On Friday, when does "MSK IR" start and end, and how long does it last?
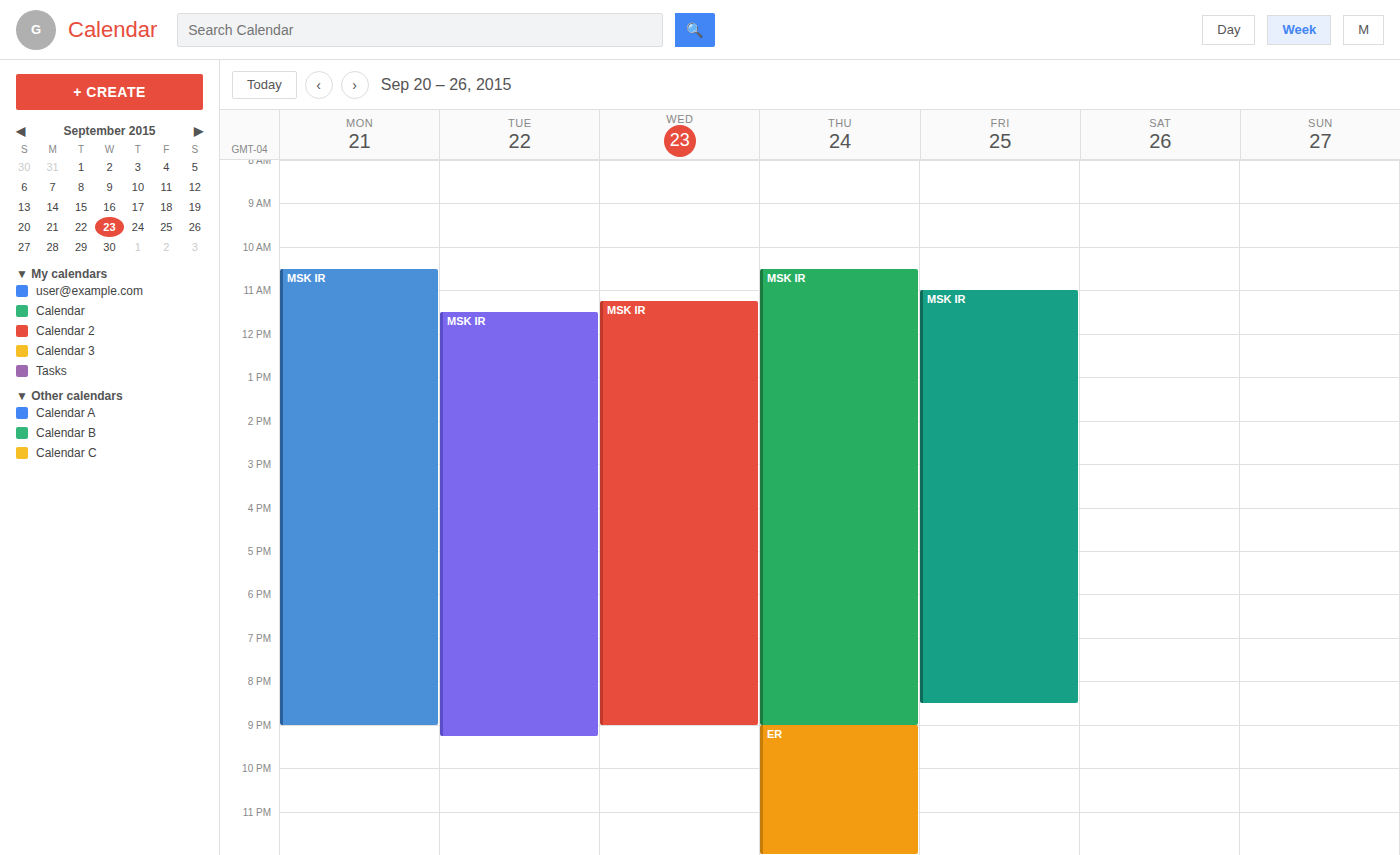
11:00 to 20:30, 9 hours 30 minutes